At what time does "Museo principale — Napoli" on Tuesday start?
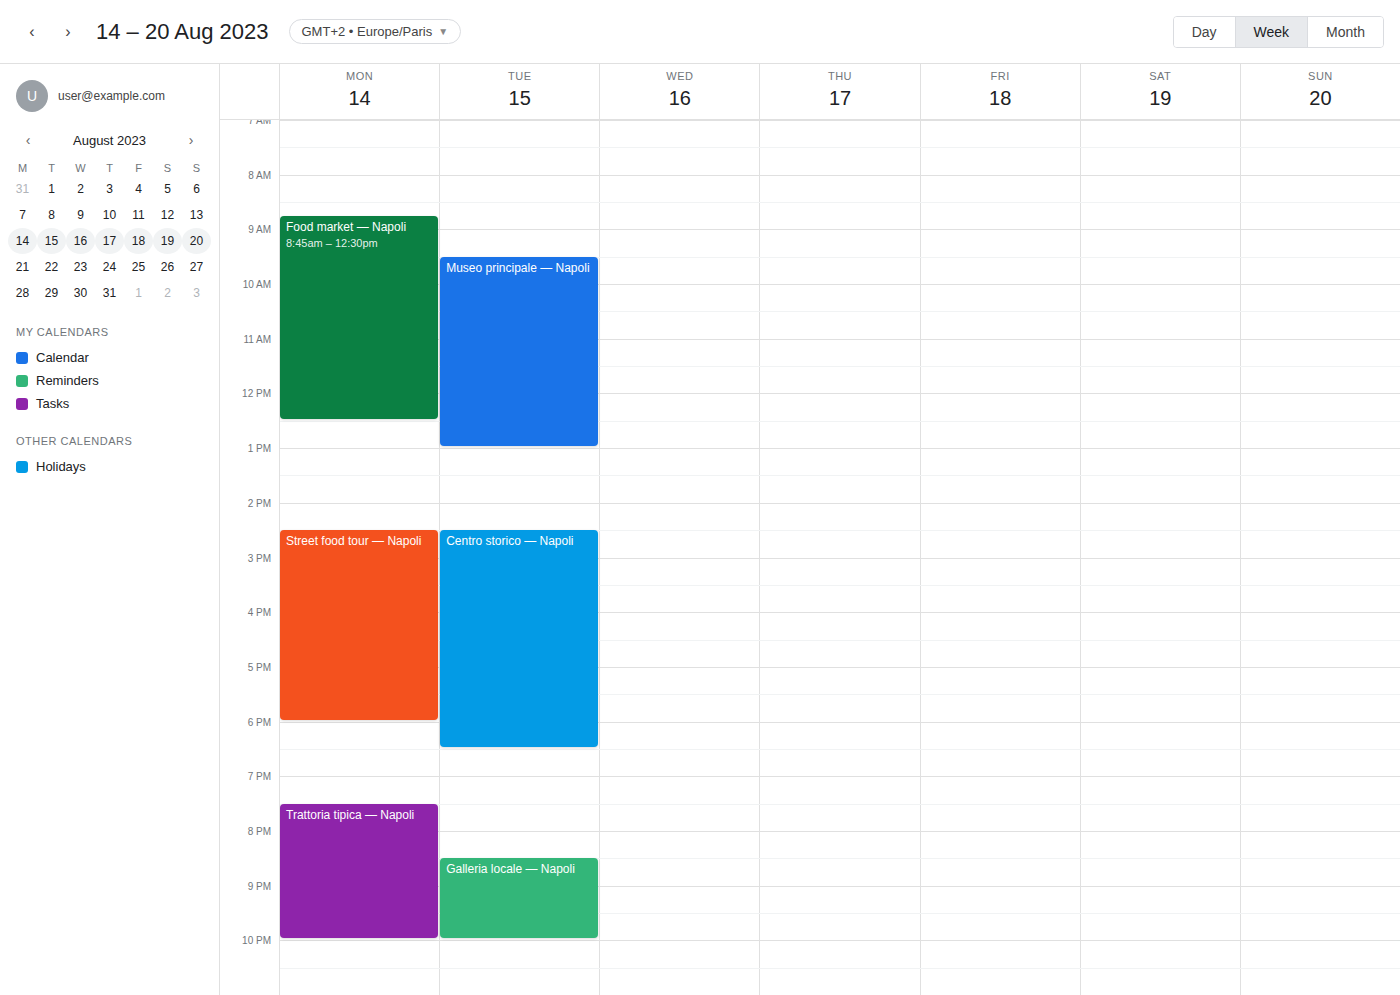
9:30 AM